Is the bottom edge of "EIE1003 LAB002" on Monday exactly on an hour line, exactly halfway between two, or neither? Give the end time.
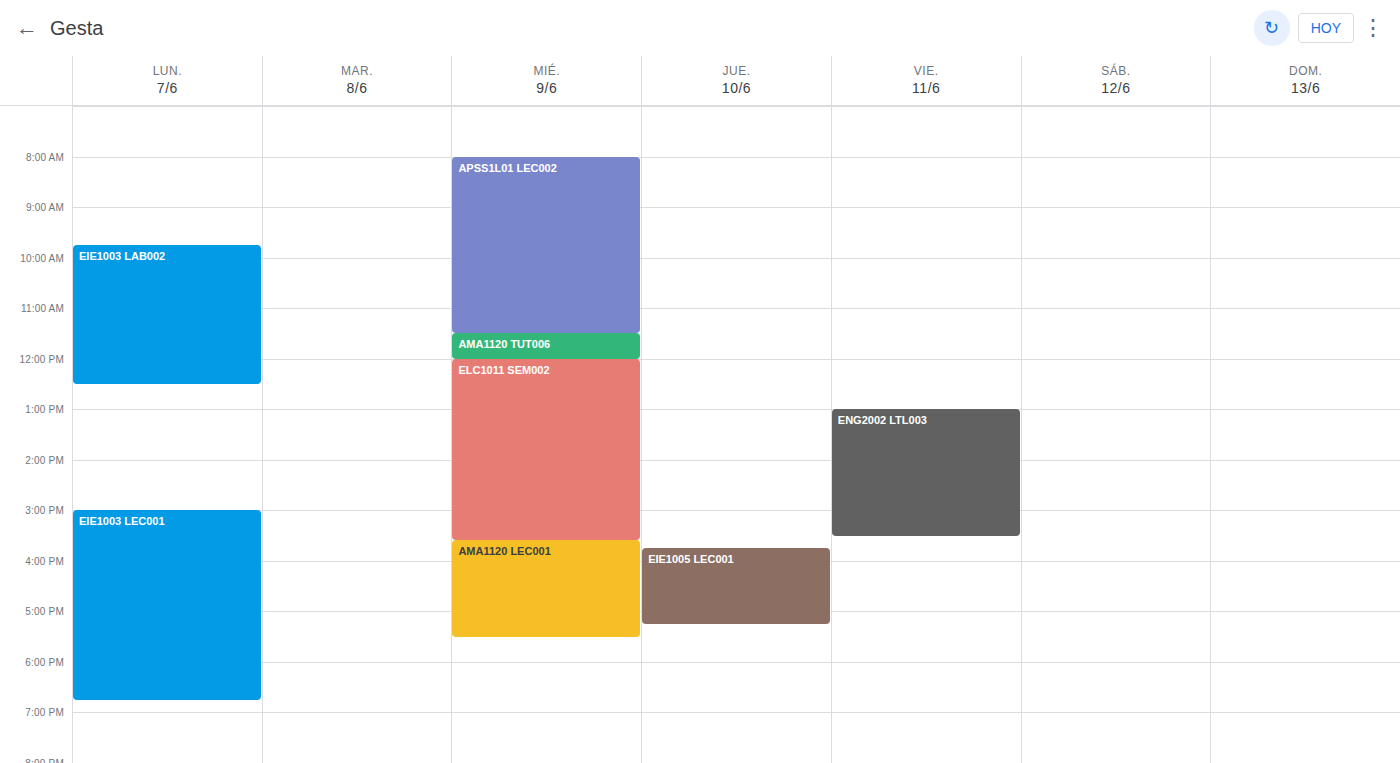
12:30 PM -- halfway between the 12 PM and 1 PM lines.